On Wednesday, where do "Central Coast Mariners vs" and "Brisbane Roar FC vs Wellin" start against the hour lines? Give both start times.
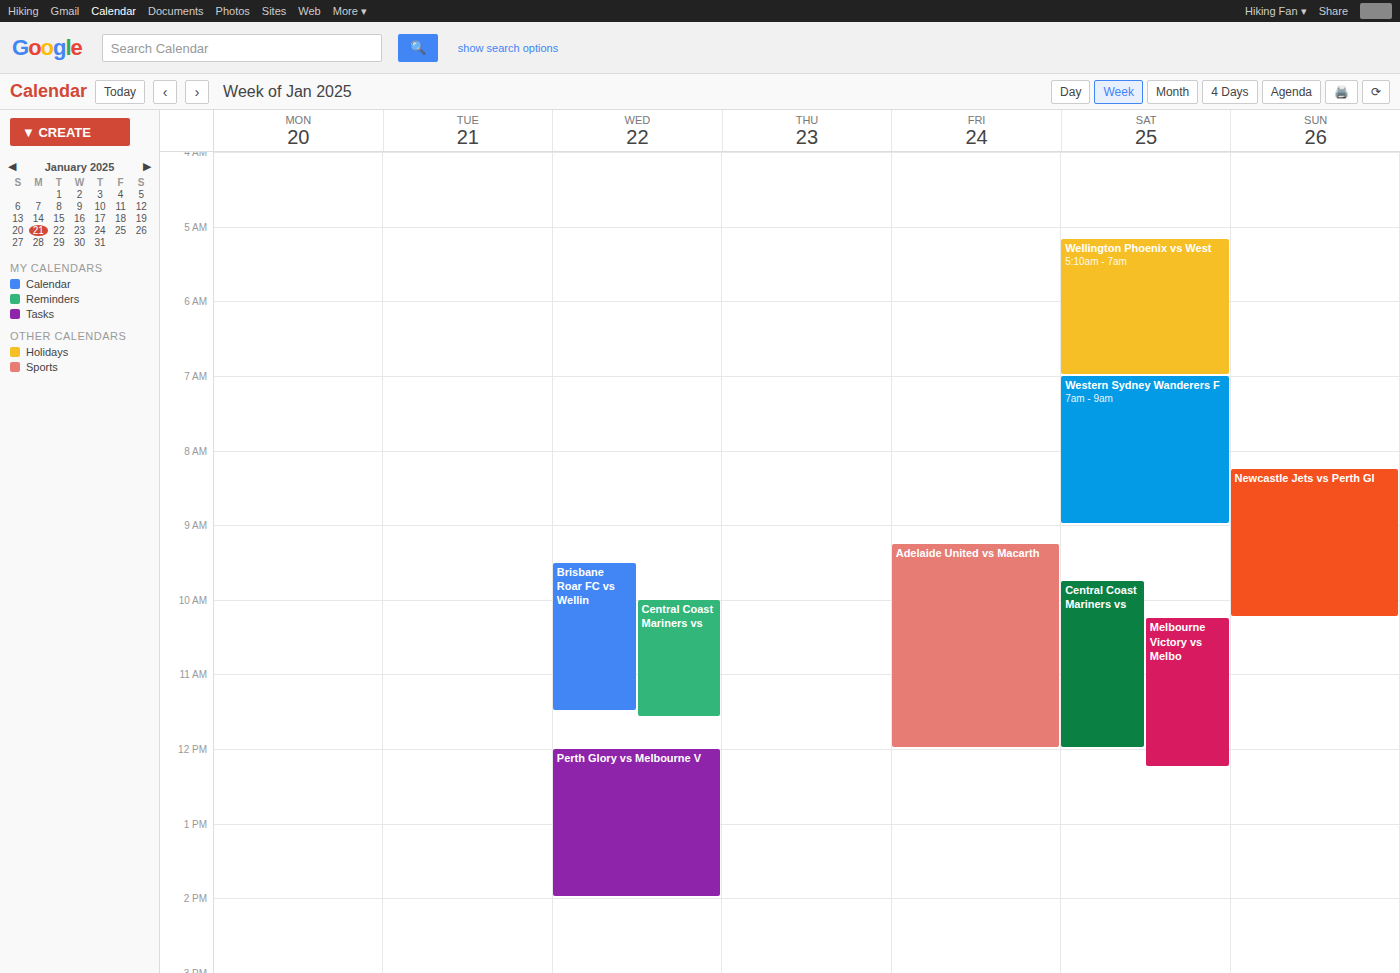
"Central Coast Mariners vs": 10:00 AM, exactly on the 10 AM line. "Brisbane Roar FC vs Wellin": 9:30 AM, halfway between the 9 AM and 10 AM lines.